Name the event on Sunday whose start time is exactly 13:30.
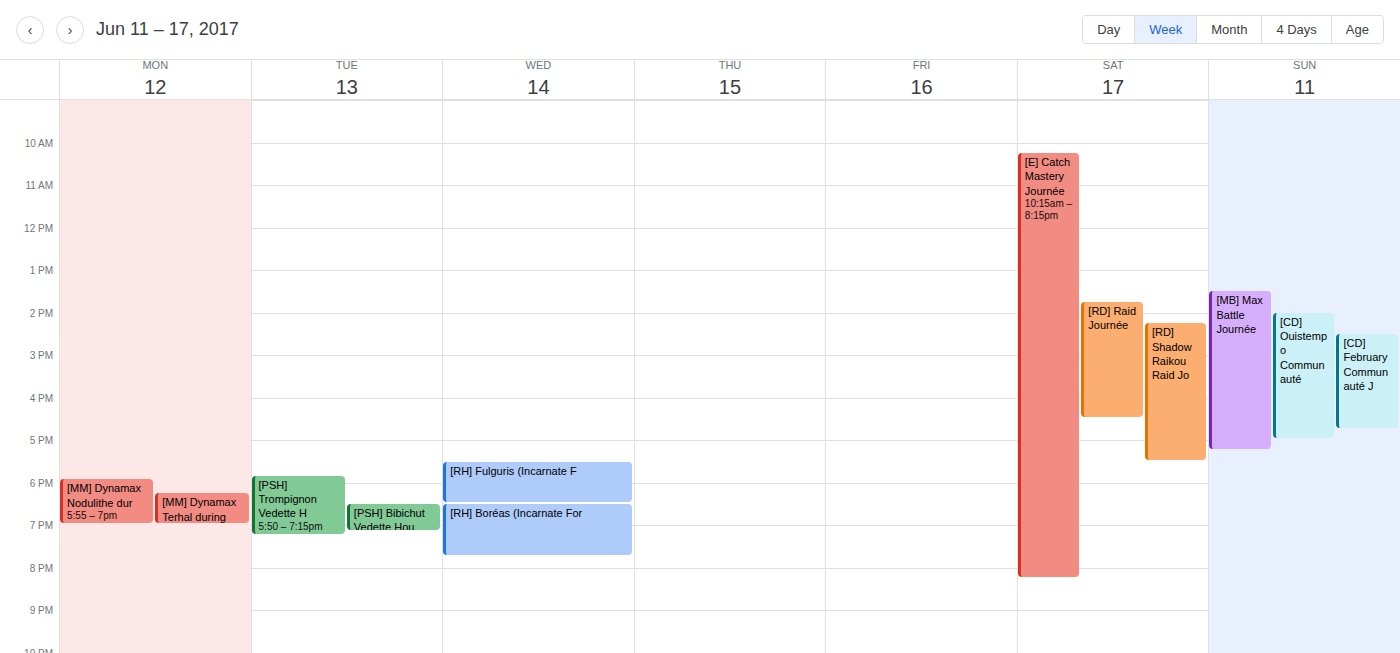
"[MB] Max Battle Journée"